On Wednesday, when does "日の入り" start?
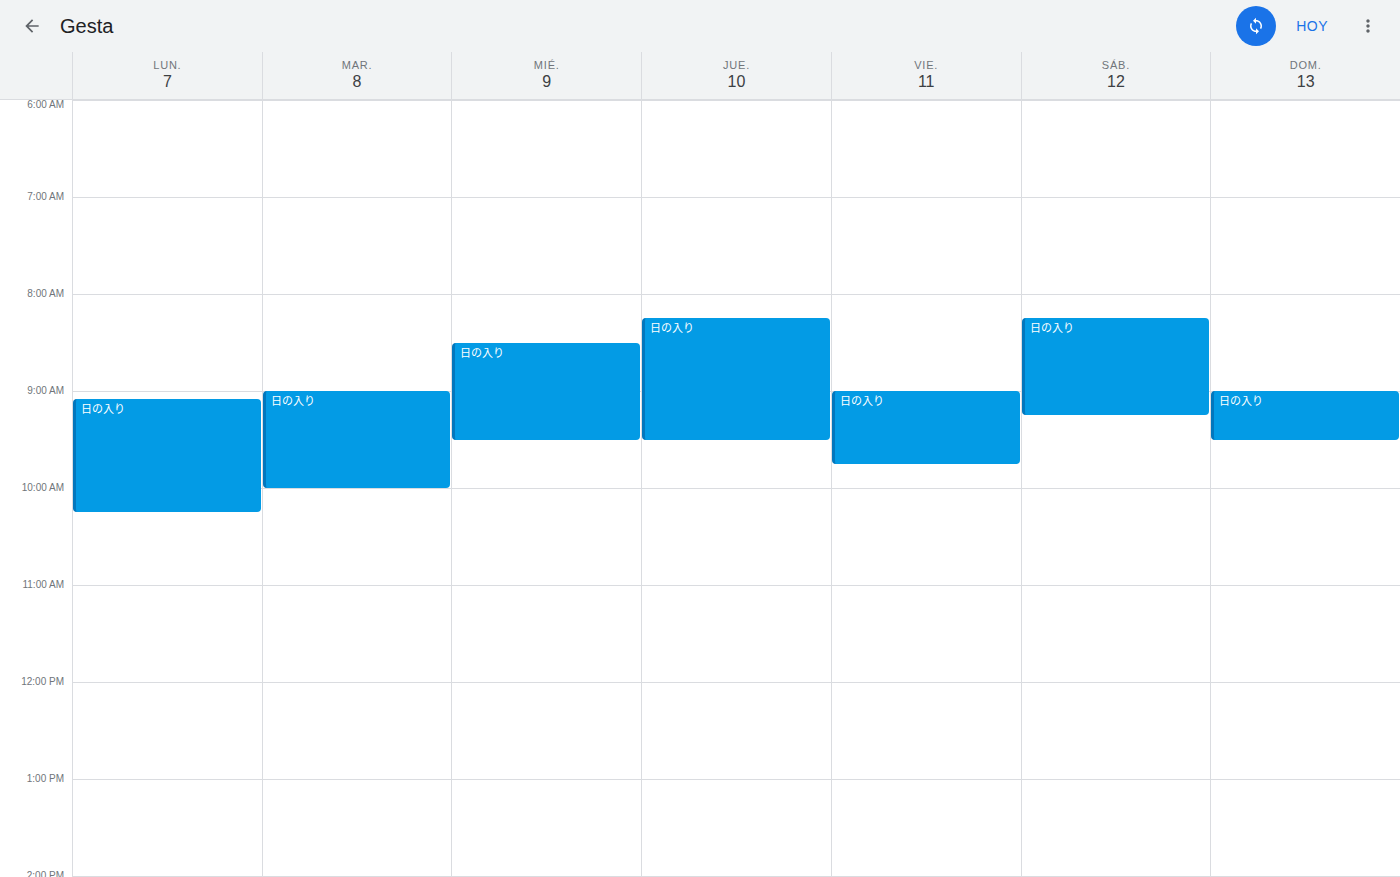
8:30 AM